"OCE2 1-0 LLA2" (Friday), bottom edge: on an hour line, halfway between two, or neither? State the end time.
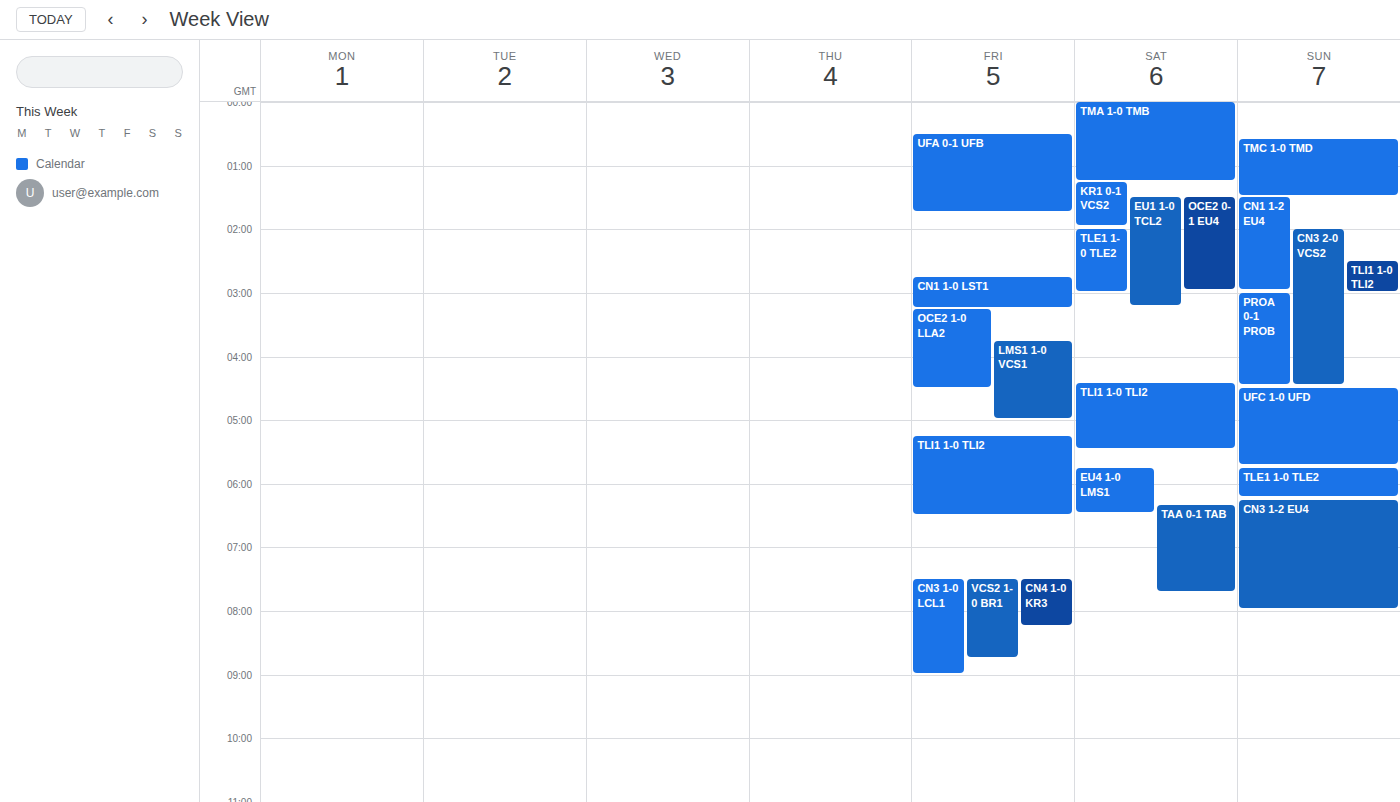
4:30 AM -- halfway between the 4 AM and 5 AM lines.